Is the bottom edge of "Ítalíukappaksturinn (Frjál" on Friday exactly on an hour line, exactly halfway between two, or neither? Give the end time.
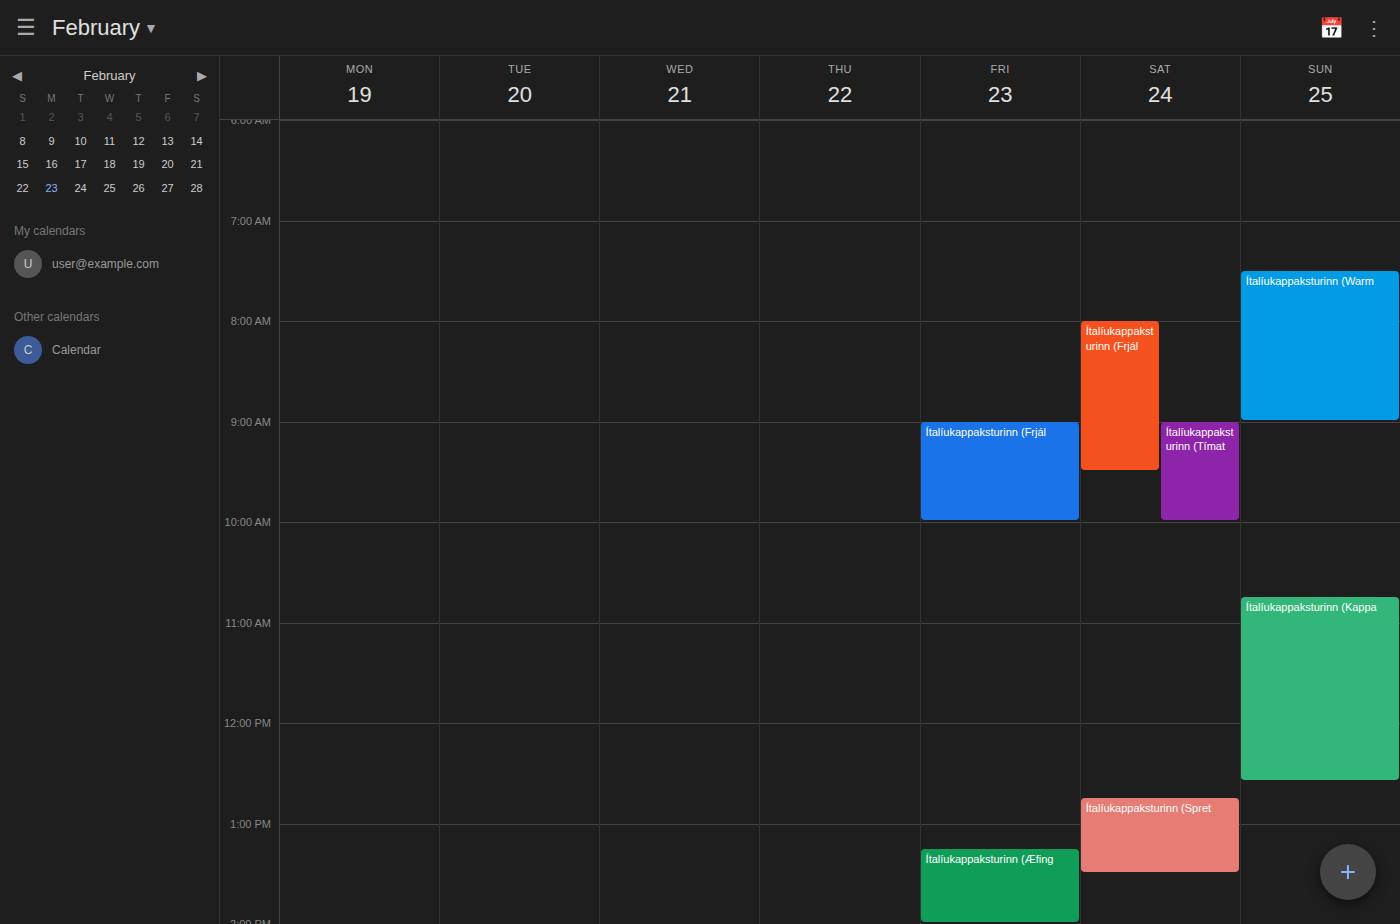
10:00 AM -- exactly on the 10 AM line.